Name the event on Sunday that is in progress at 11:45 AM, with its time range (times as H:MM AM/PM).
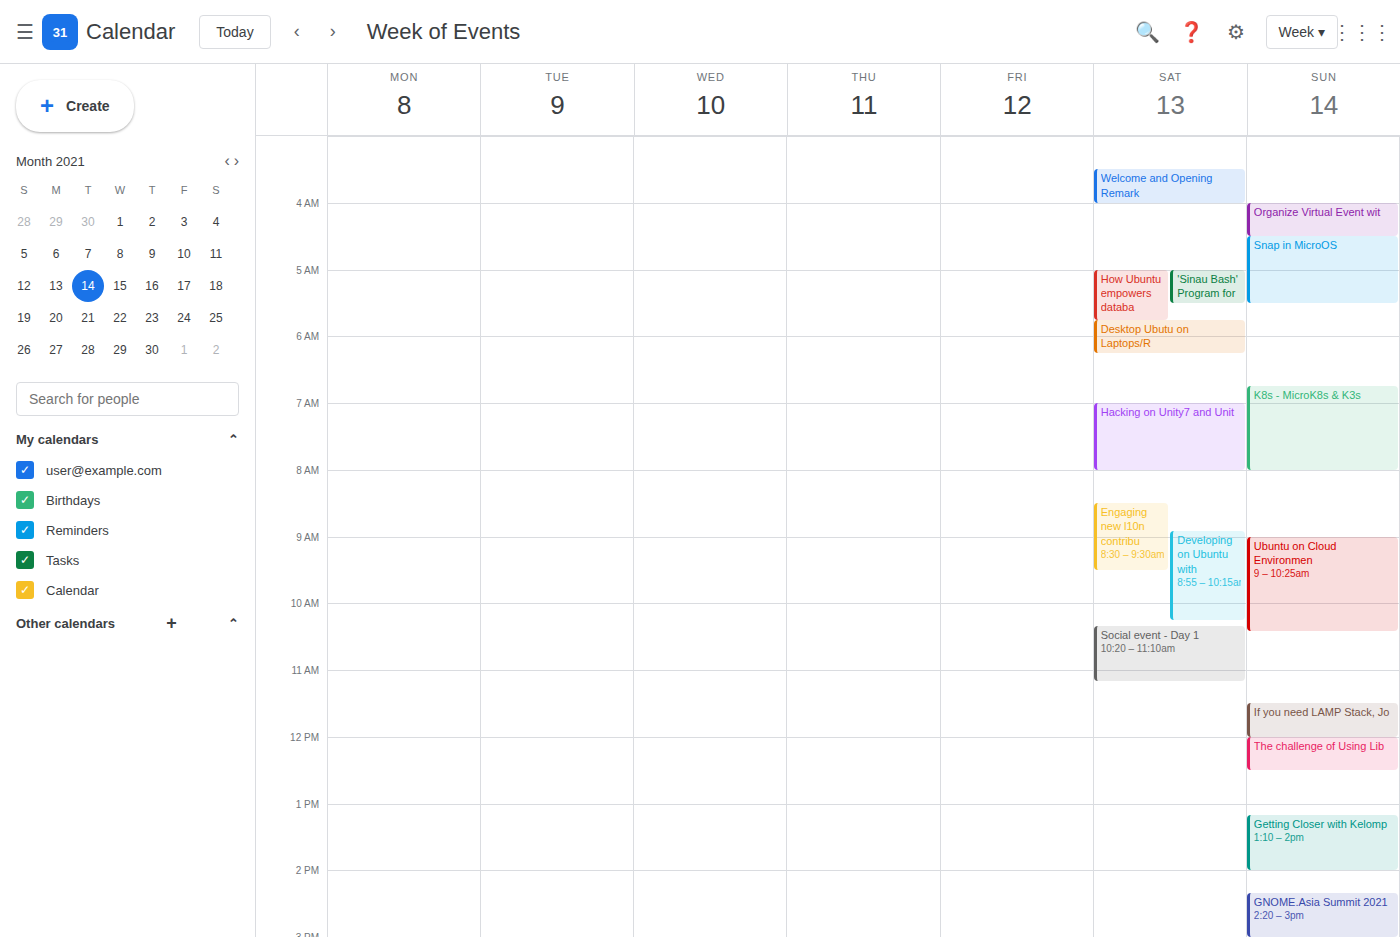
"If you need LAMP Stack, Jo", 11:30 AM to 12:00 PM